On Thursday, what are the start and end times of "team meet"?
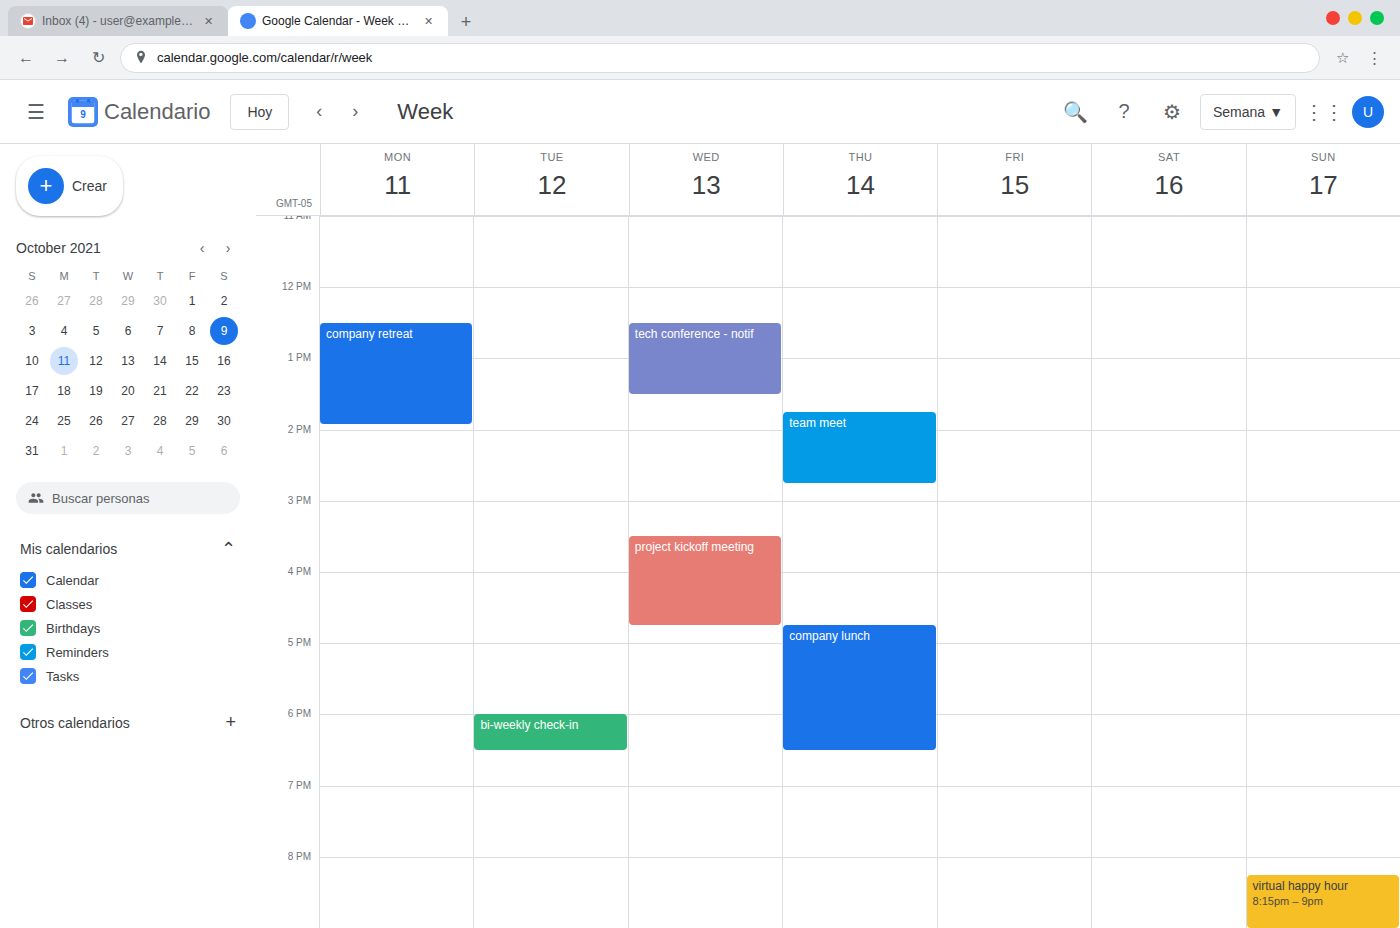
1:45 PM to 2:45 PM